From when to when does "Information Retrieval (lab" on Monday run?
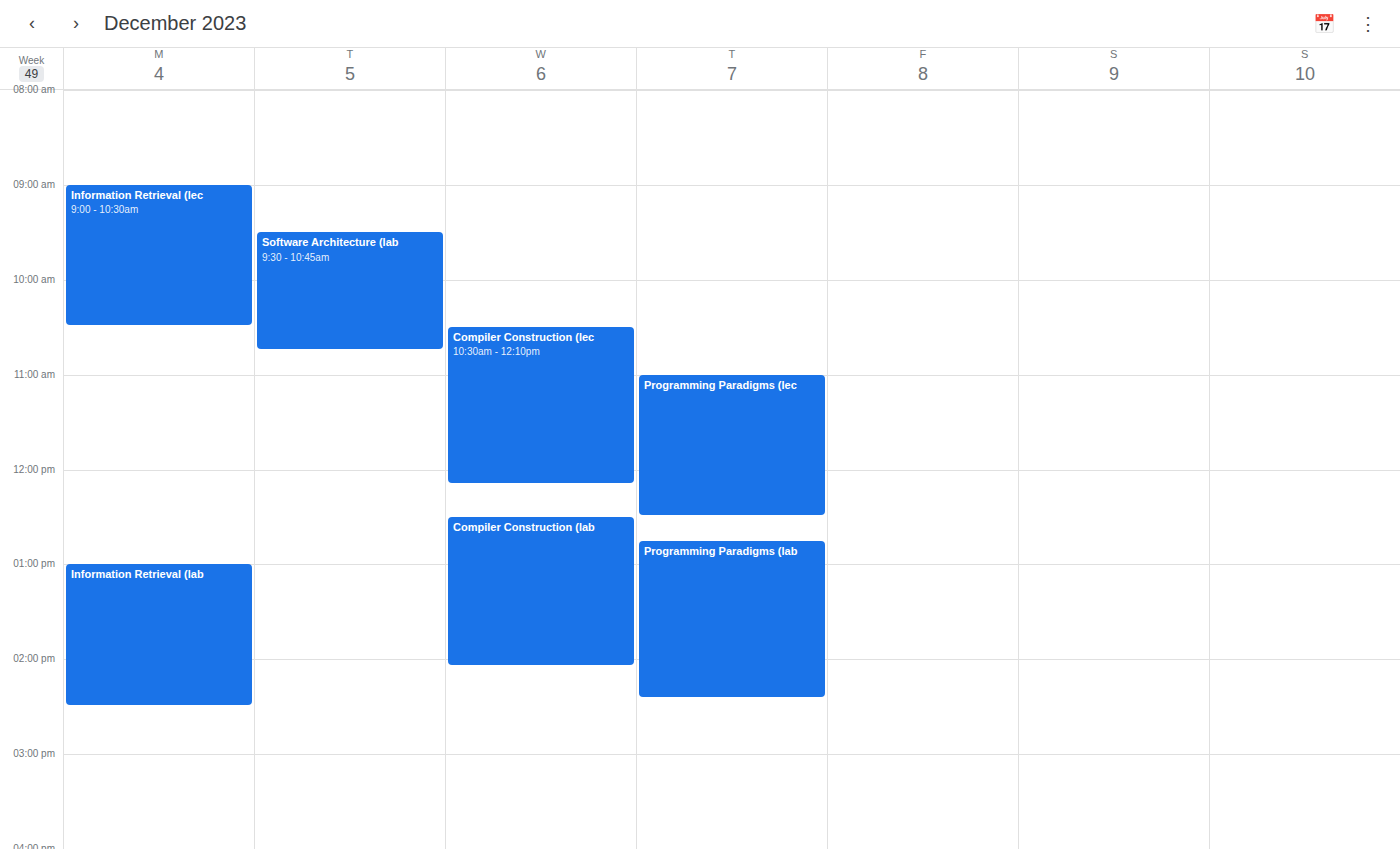
1:00 PM to 2:30 PM